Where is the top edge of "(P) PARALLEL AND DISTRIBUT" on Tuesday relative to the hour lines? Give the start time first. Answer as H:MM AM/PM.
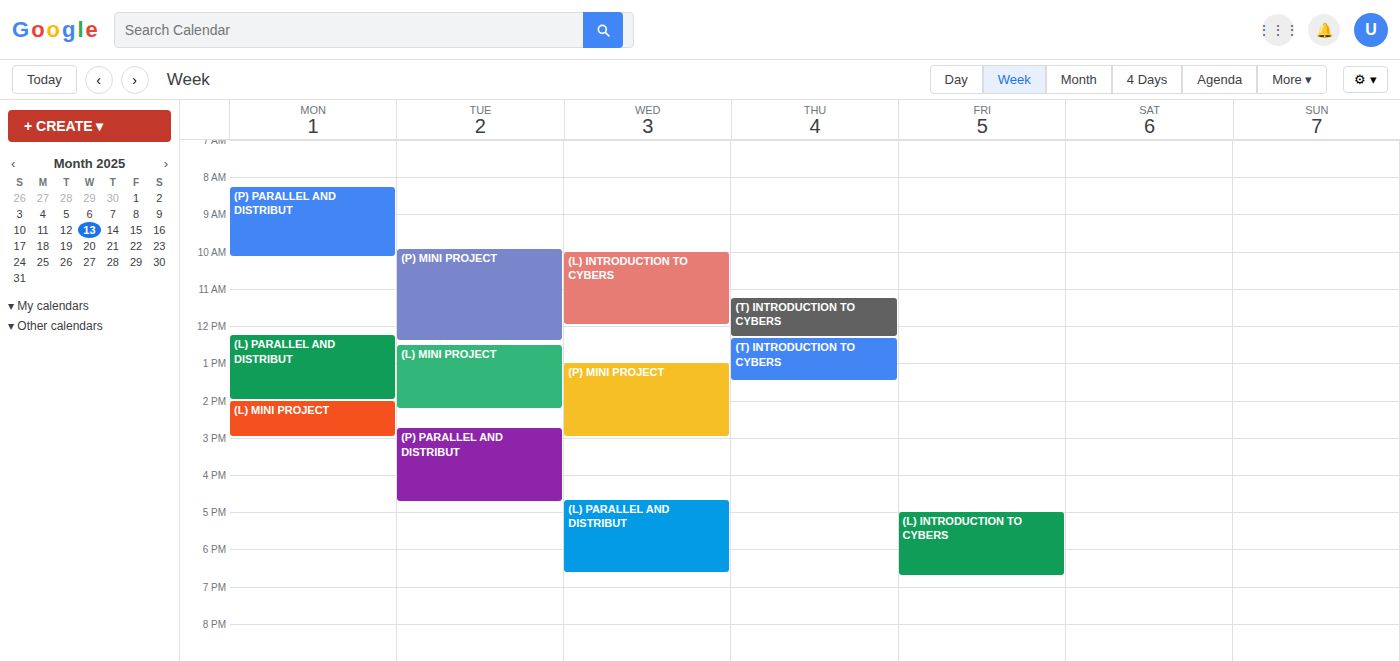
2:45 PM -- neither: three quarters of the way from the 2 PM line to the 3 PM line.